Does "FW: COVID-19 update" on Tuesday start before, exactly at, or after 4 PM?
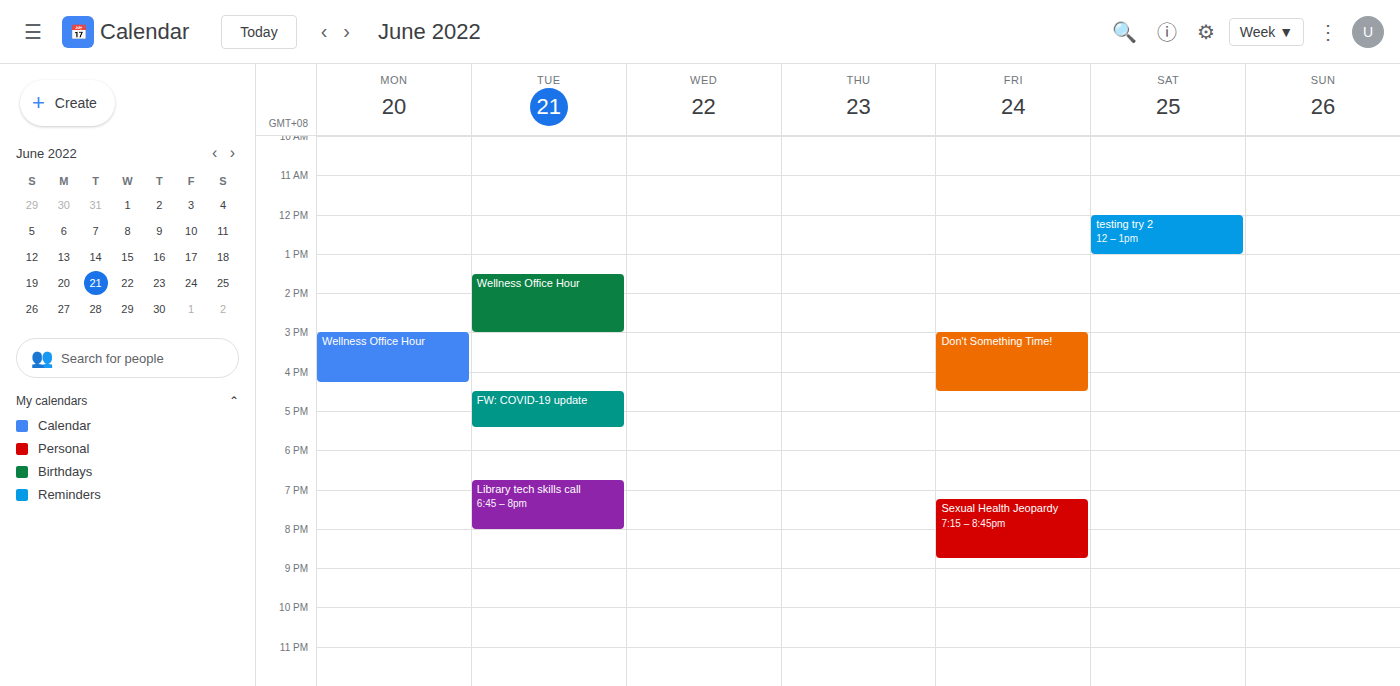
4:30 PM -- after 4 PM, 30 minutes below the 4 PM line.